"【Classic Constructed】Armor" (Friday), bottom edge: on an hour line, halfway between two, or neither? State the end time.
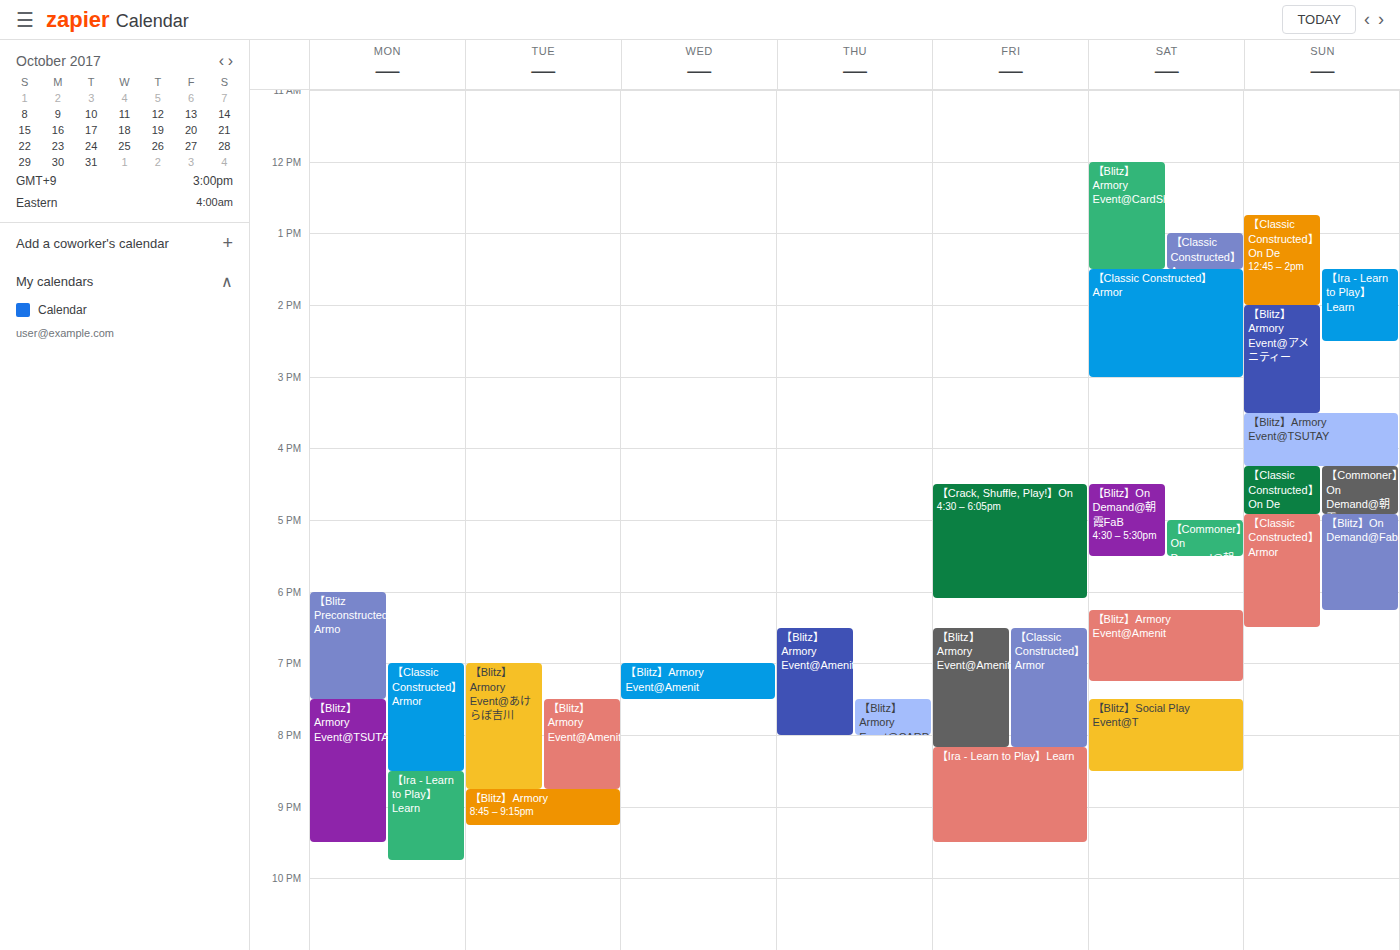
8:10 PM -- neither: 10 minutes below the 8 PM line and 50 minutes above the 9 PM line.